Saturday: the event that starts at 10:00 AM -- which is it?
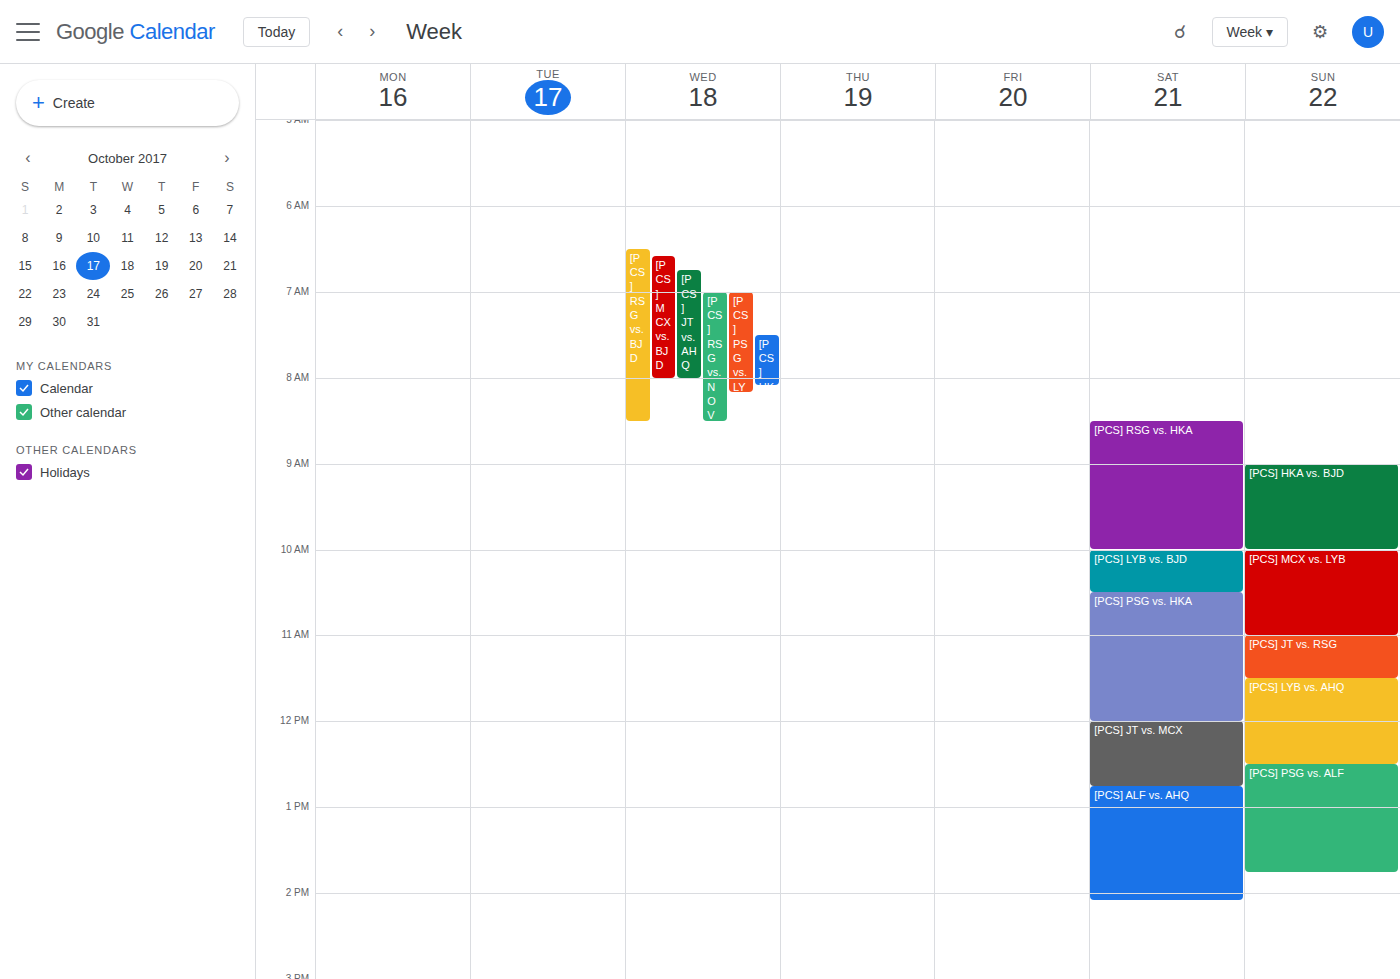
"[PCS] LYB vs. BJD"